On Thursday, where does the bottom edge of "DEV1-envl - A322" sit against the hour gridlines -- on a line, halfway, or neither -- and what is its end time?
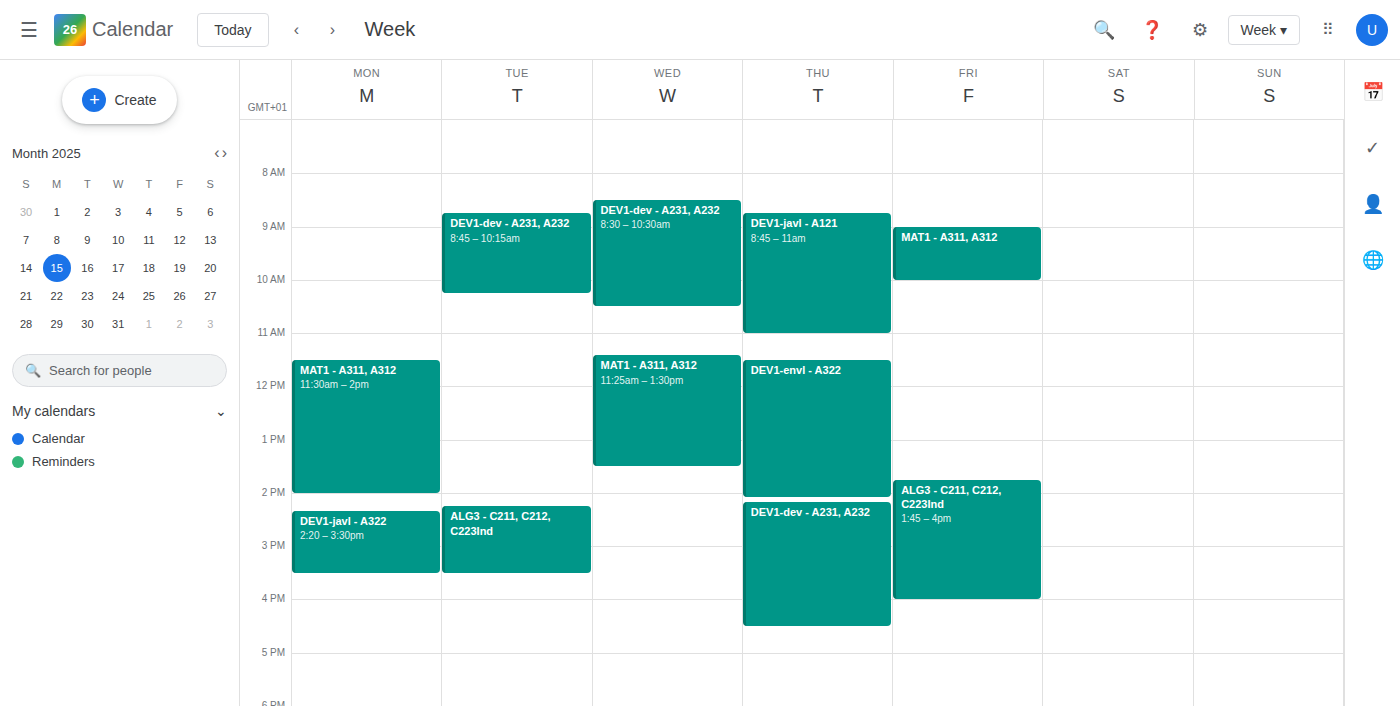
2:05 PM -- neither: 5 minutes below the 2 PM line and 55 minutes above the 3 PM line.